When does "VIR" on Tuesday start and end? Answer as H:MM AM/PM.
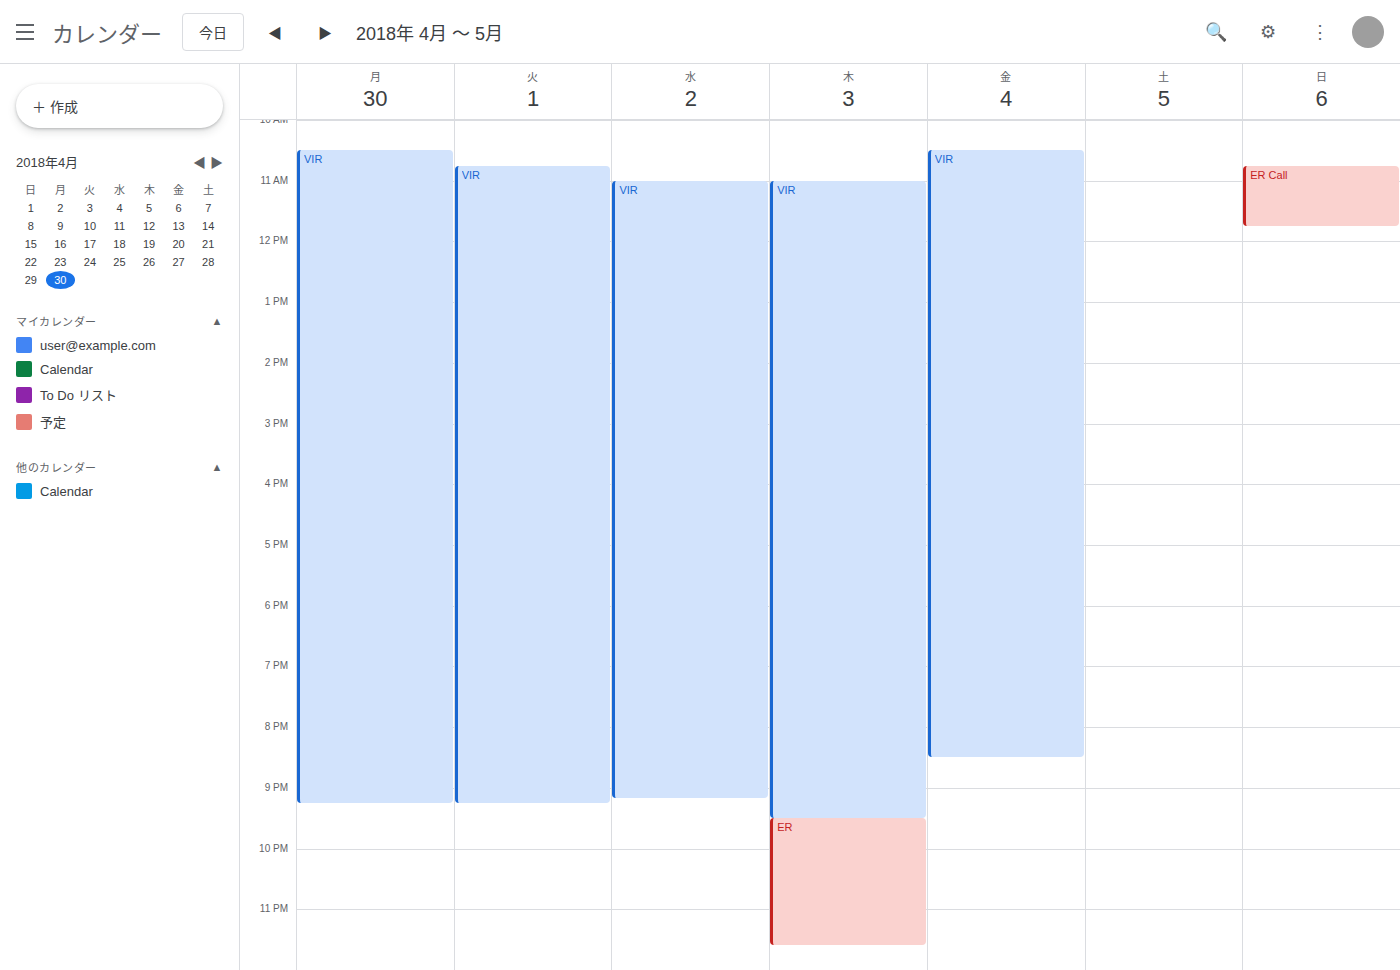
10:45 AM to 9:15 PM